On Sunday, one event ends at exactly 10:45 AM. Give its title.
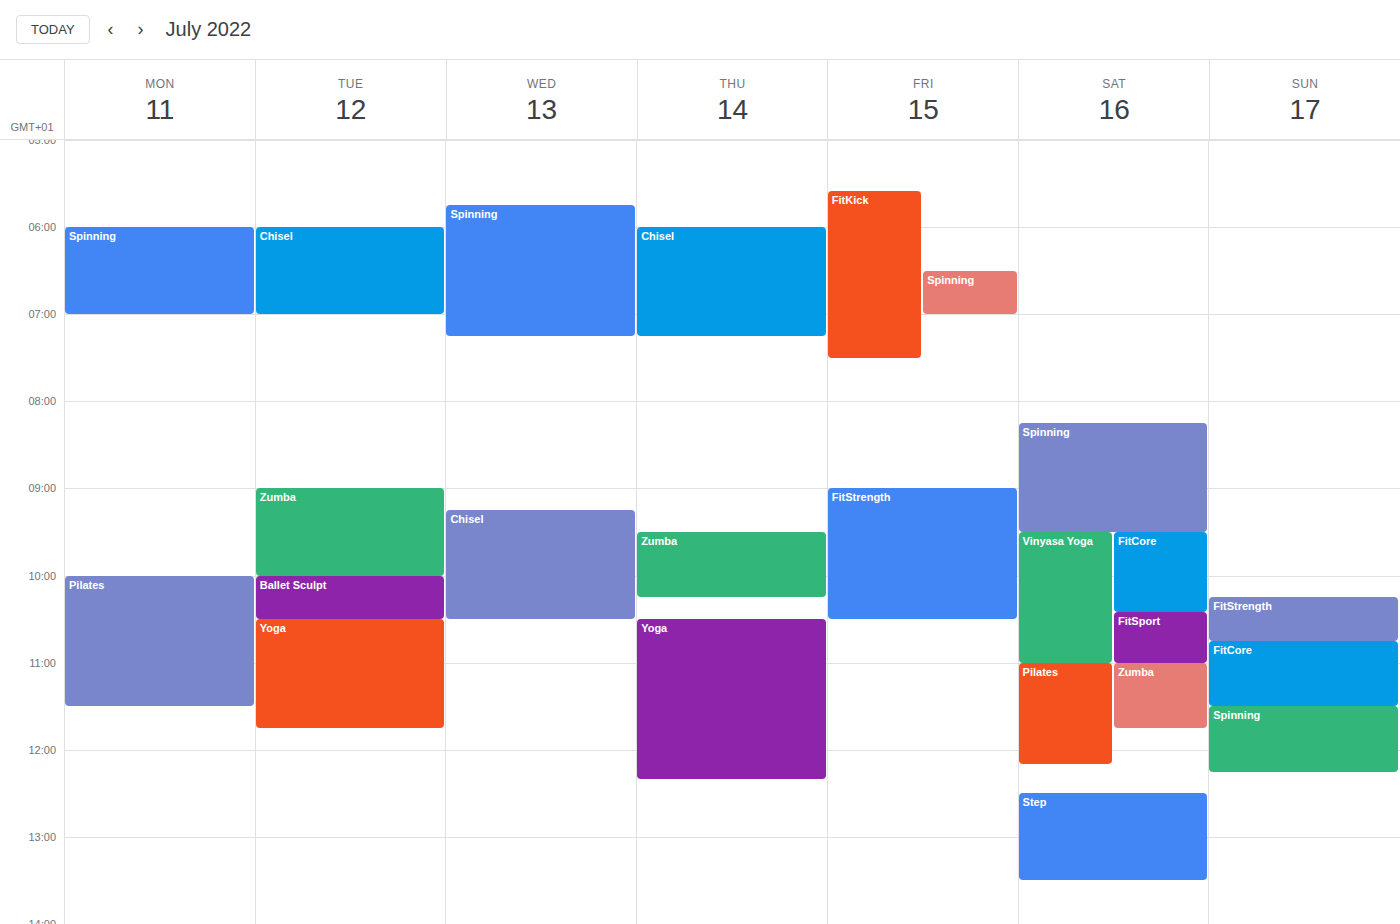
"FitStrength"